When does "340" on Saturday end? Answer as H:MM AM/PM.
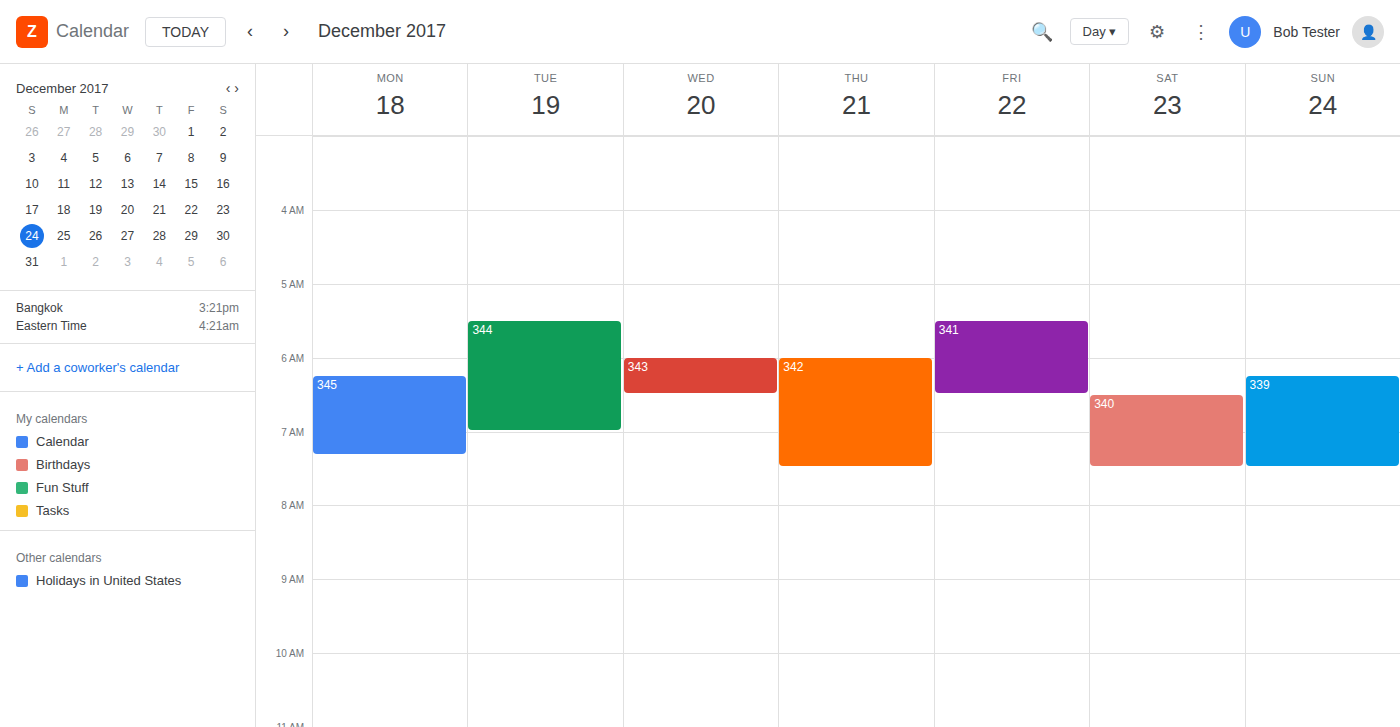
7:30 AM